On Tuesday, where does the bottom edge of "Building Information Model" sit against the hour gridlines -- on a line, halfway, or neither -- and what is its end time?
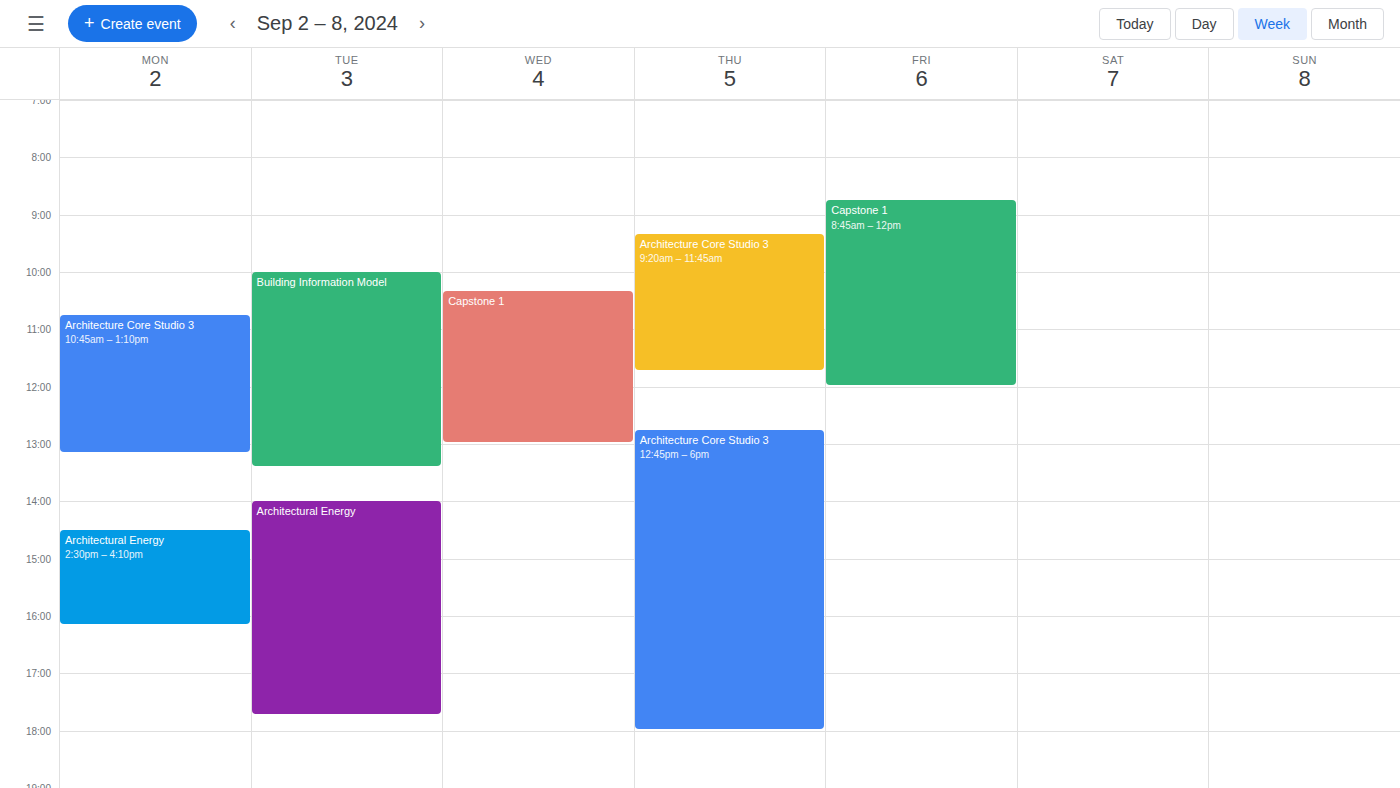
1:25 PM -- neither: 25 minutes below the 1 PM line and 35 minutes above the 2 PM line.